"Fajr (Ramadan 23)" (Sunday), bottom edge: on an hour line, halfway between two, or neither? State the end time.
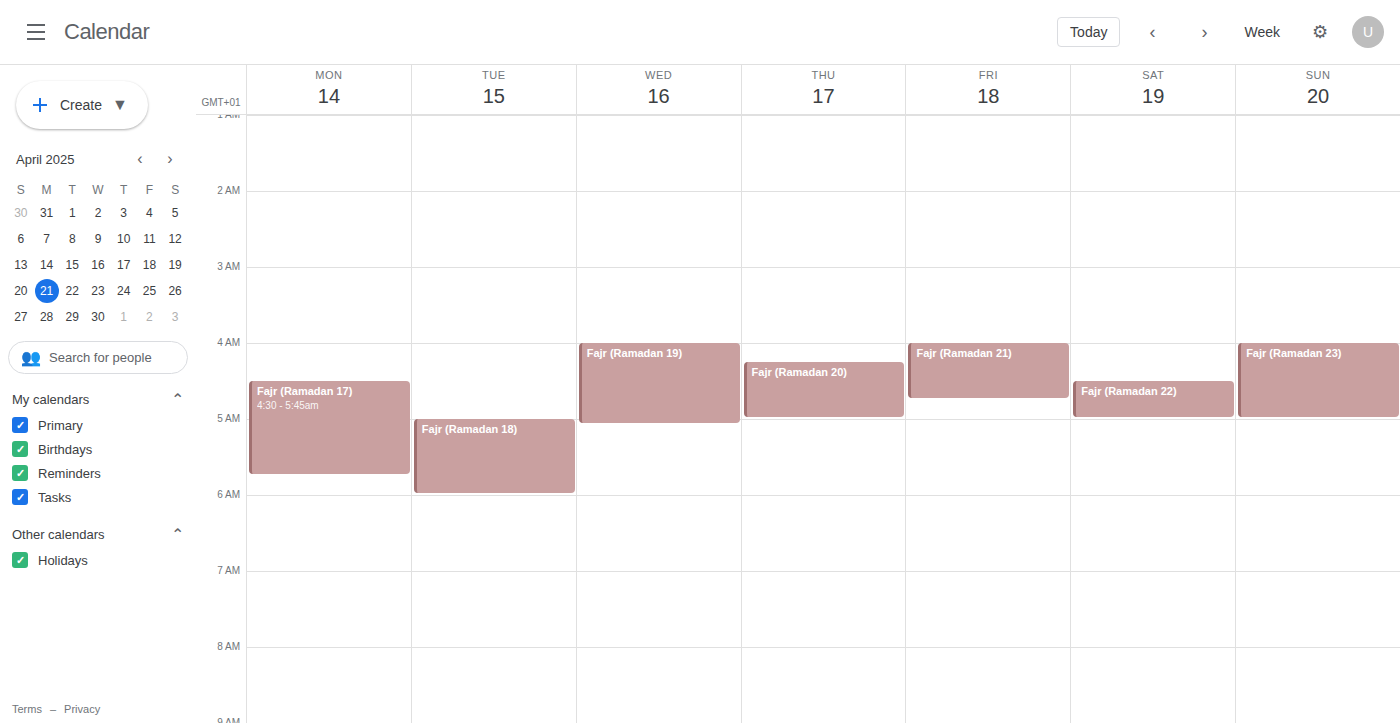
5:00 AM -- exactly on the 5 AM line.